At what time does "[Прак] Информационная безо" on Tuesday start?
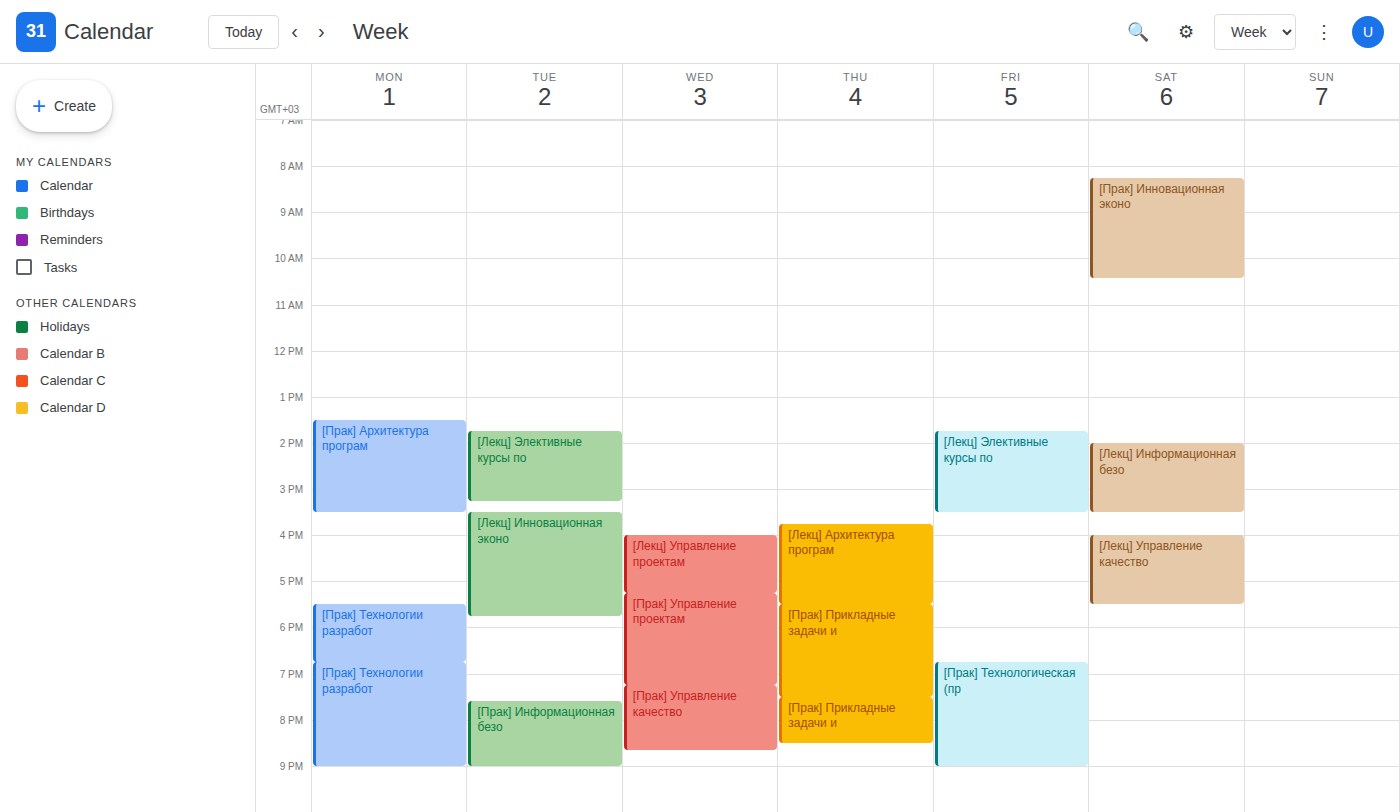
19:35